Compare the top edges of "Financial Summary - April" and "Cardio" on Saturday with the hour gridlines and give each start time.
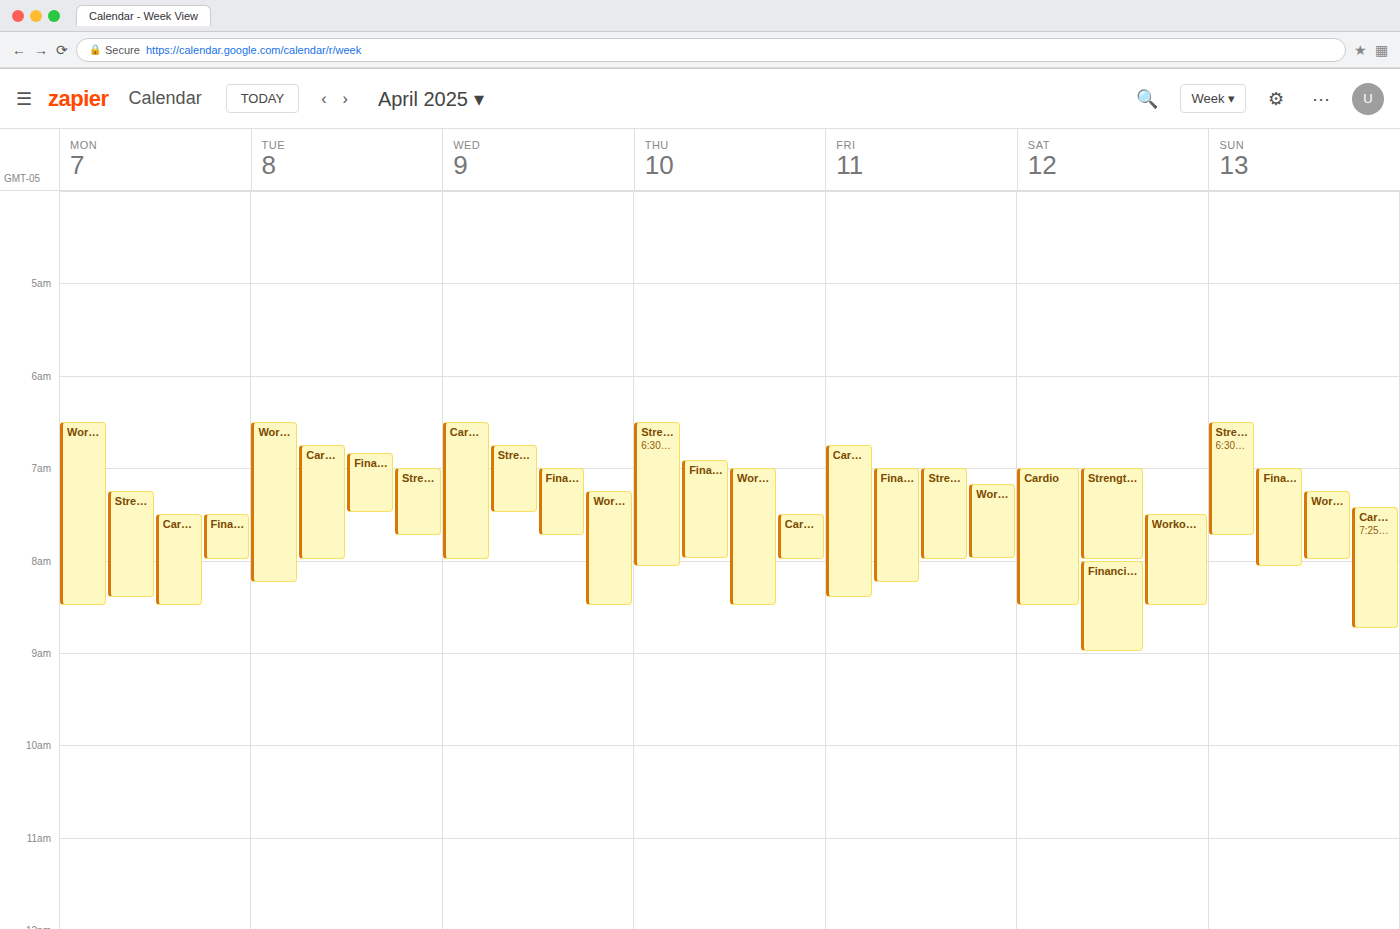
"Financial Summary - April": 8:00 AM, exactly on the 8 AM line. "Cardio": 7:00 AM, exactly on the 7 AM line.